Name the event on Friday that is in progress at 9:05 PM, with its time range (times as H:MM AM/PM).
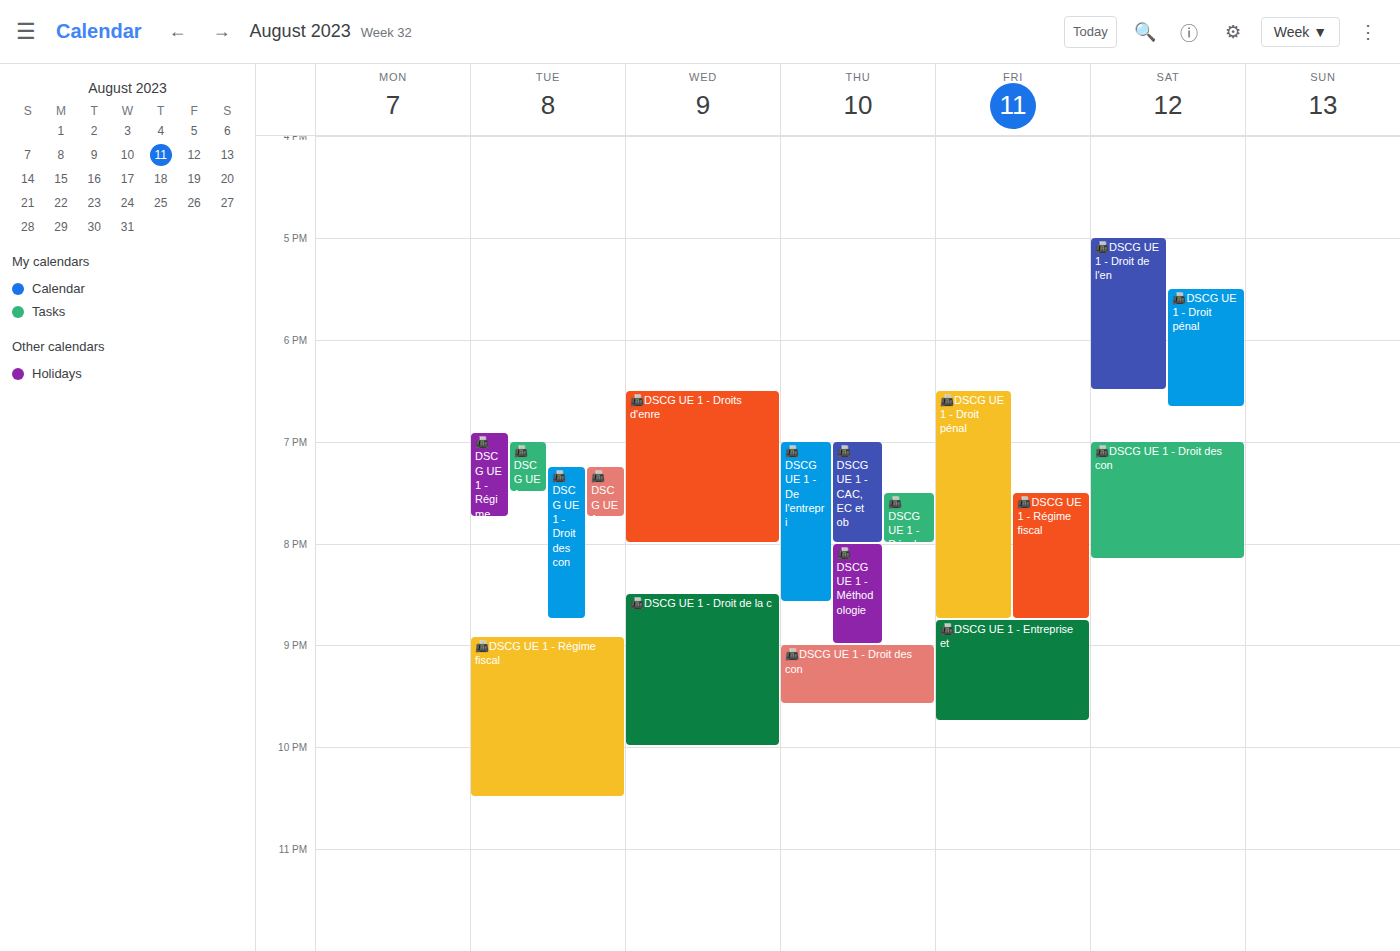
"📠DSCG UE 1 - Entreprise et", 8:45 PM to 9:45 PM